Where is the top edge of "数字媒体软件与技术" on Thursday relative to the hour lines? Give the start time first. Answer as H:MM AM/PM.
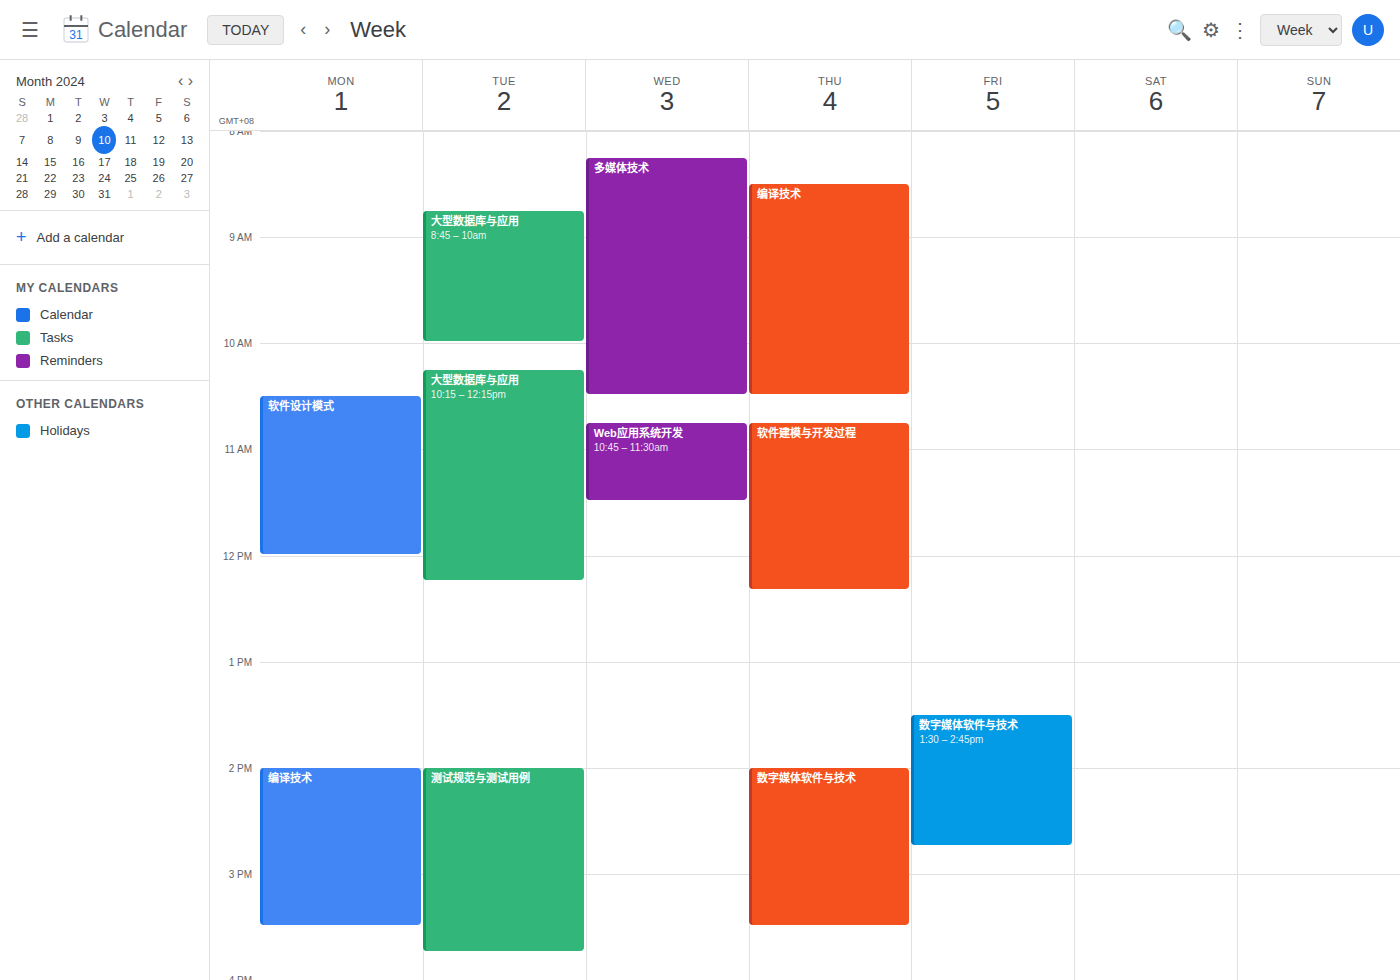
2:00 PM -- exactly on the 2 PM line.